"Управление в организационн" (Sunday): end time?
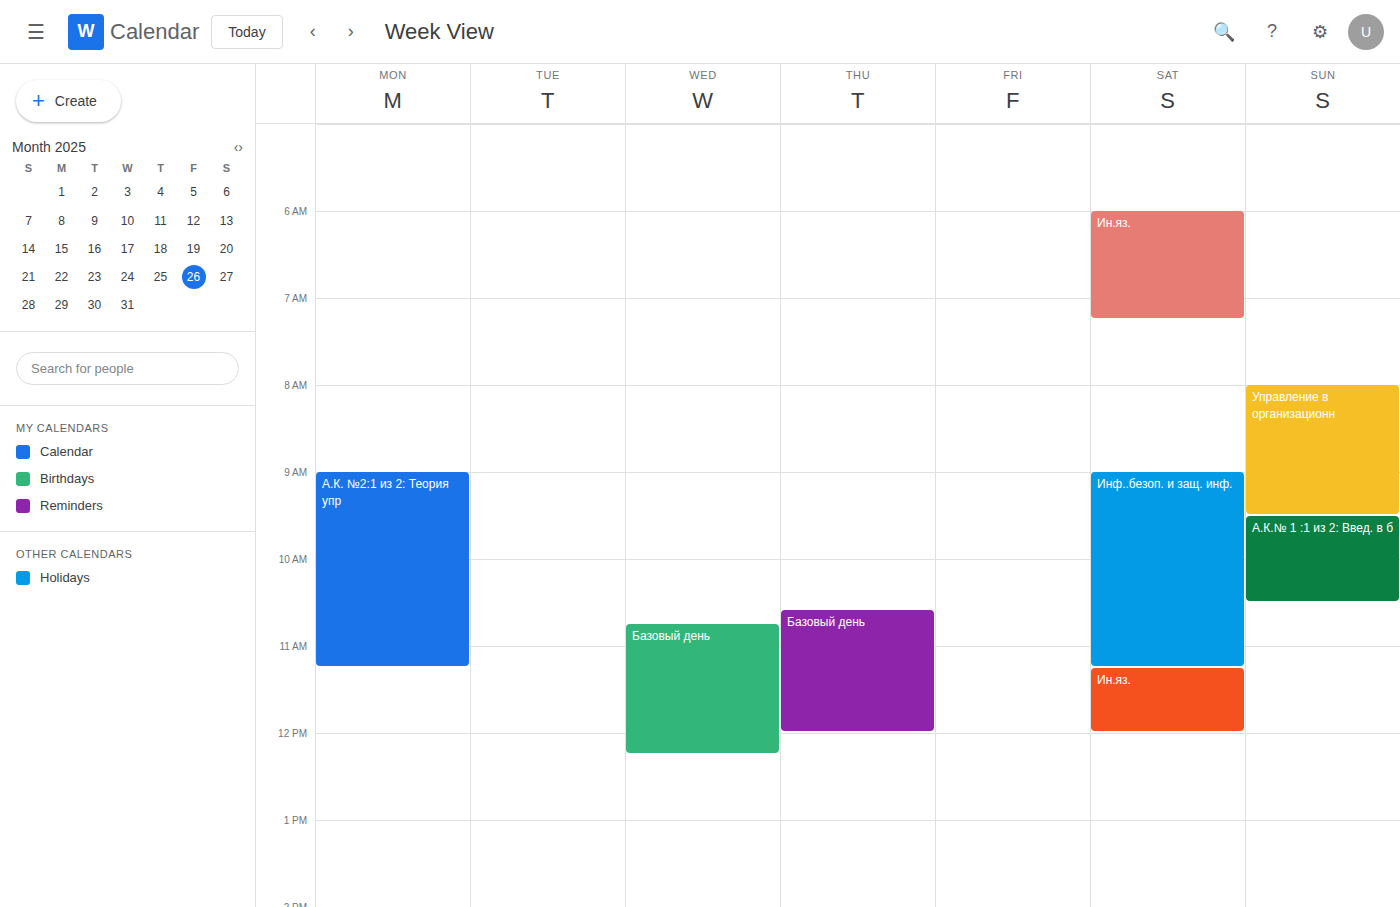
9:30 AM